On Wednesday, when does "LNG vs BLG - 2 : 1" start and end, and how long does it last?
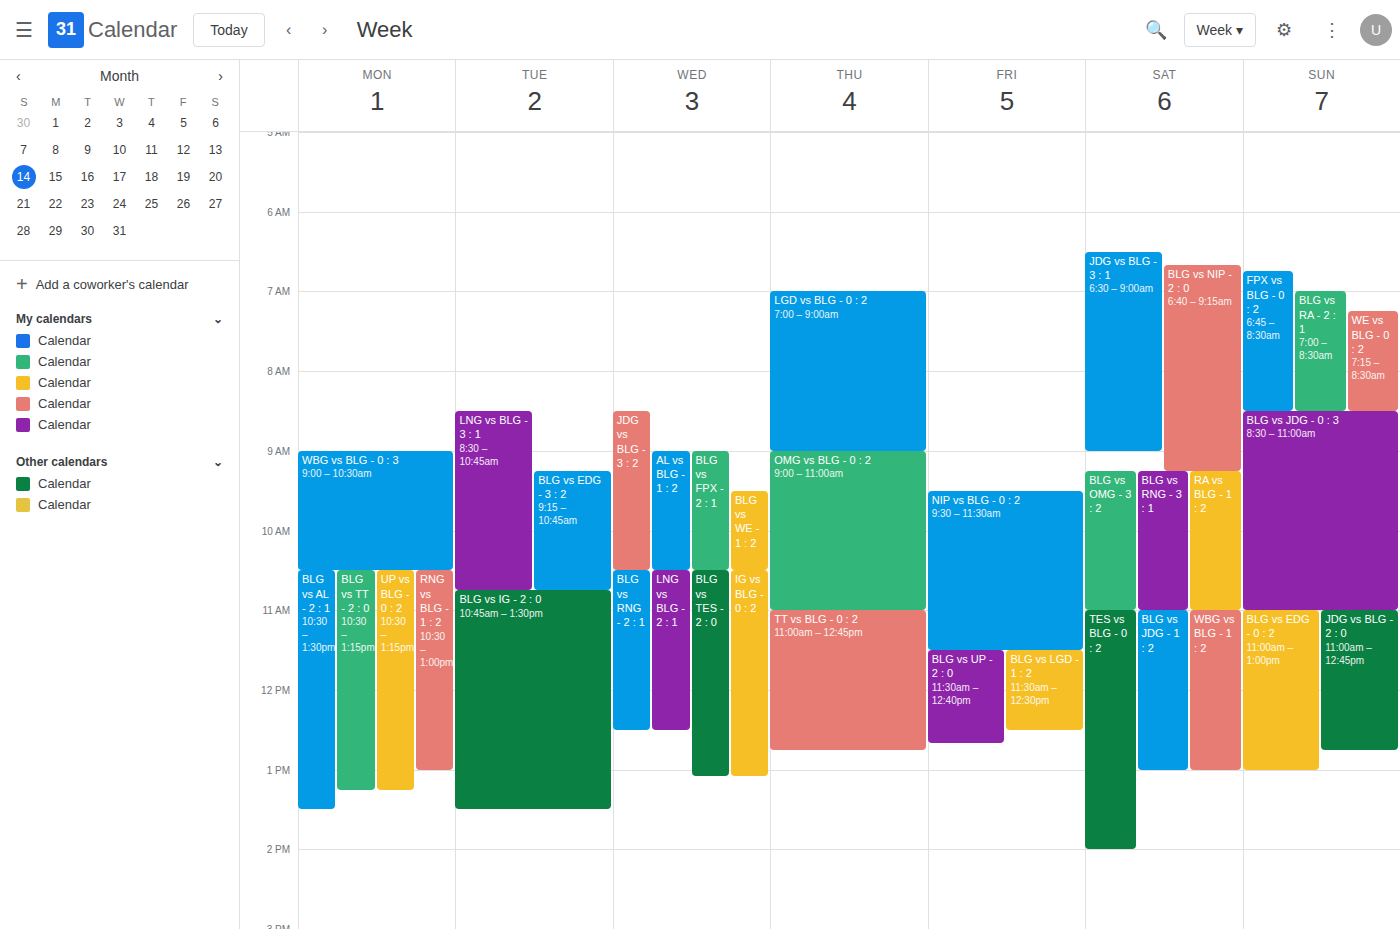
10:30 AM to 12:30 PM, 2 hours